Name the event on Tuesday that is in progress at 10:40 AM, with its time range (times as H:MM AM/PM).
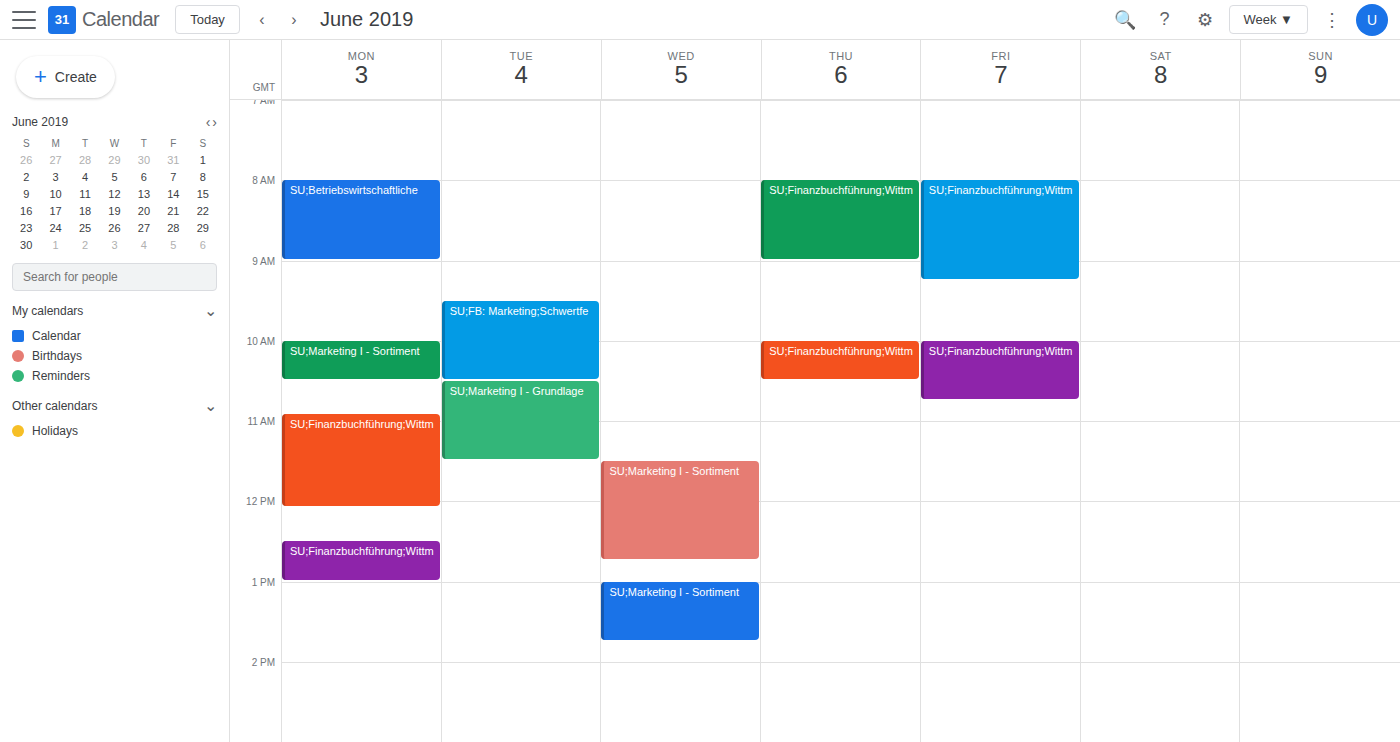
"SU;Marketing I - Grundlage", 10:30 AM to 11:30 AM